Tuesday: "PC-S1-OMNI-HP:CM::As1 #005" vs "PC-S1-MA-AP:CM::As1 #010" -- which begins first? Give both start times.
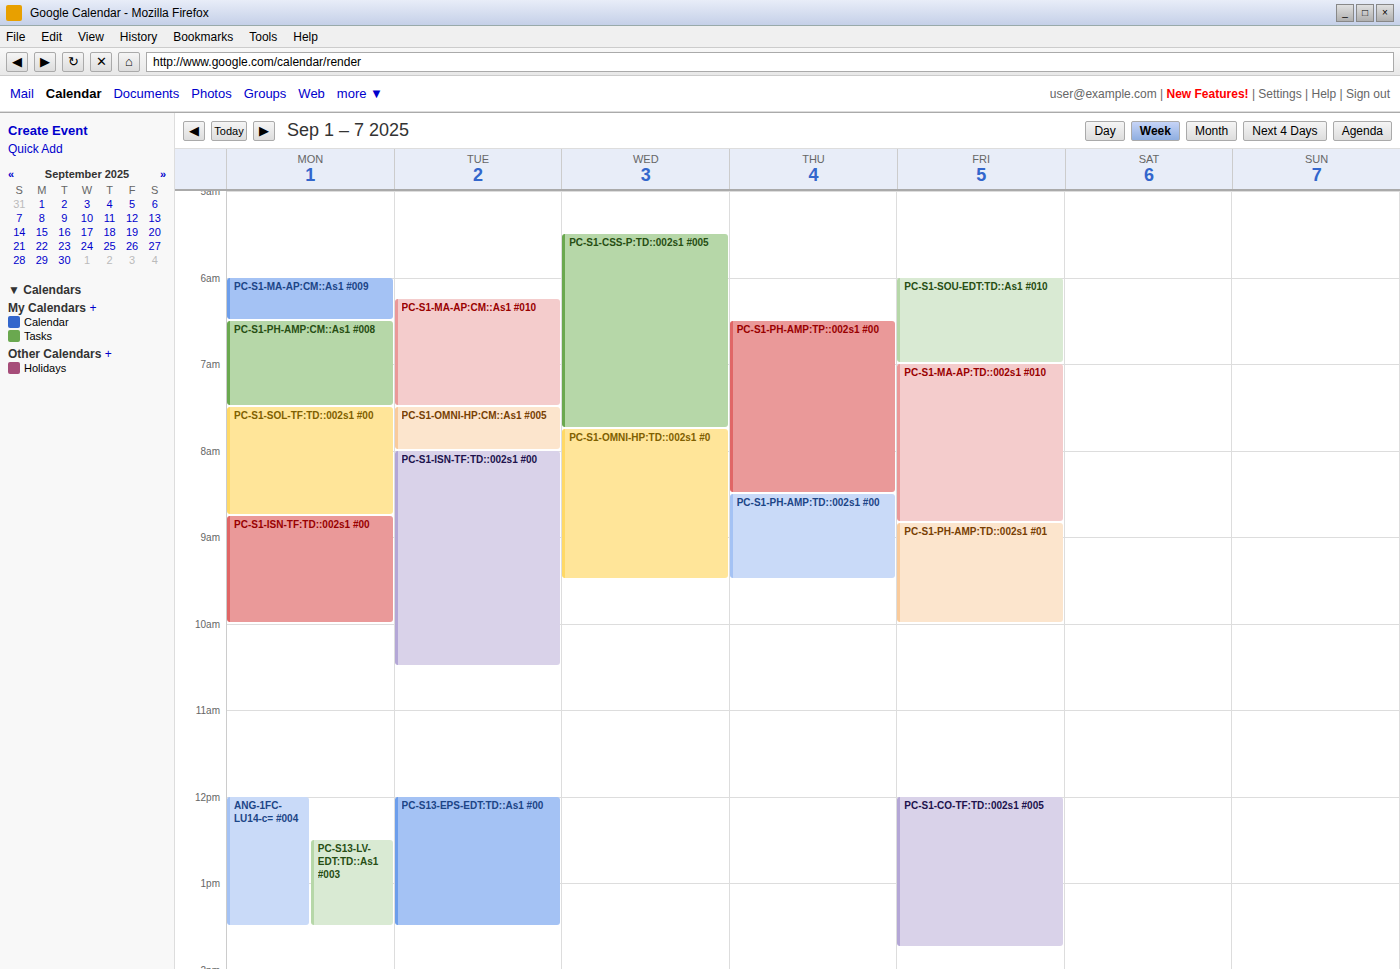
"PC-S1-MA-AP:CM::As1 #010" 6:15 AM; "PC-S1-OMNI-HP:CM::As1 #005" 7:30 AM.